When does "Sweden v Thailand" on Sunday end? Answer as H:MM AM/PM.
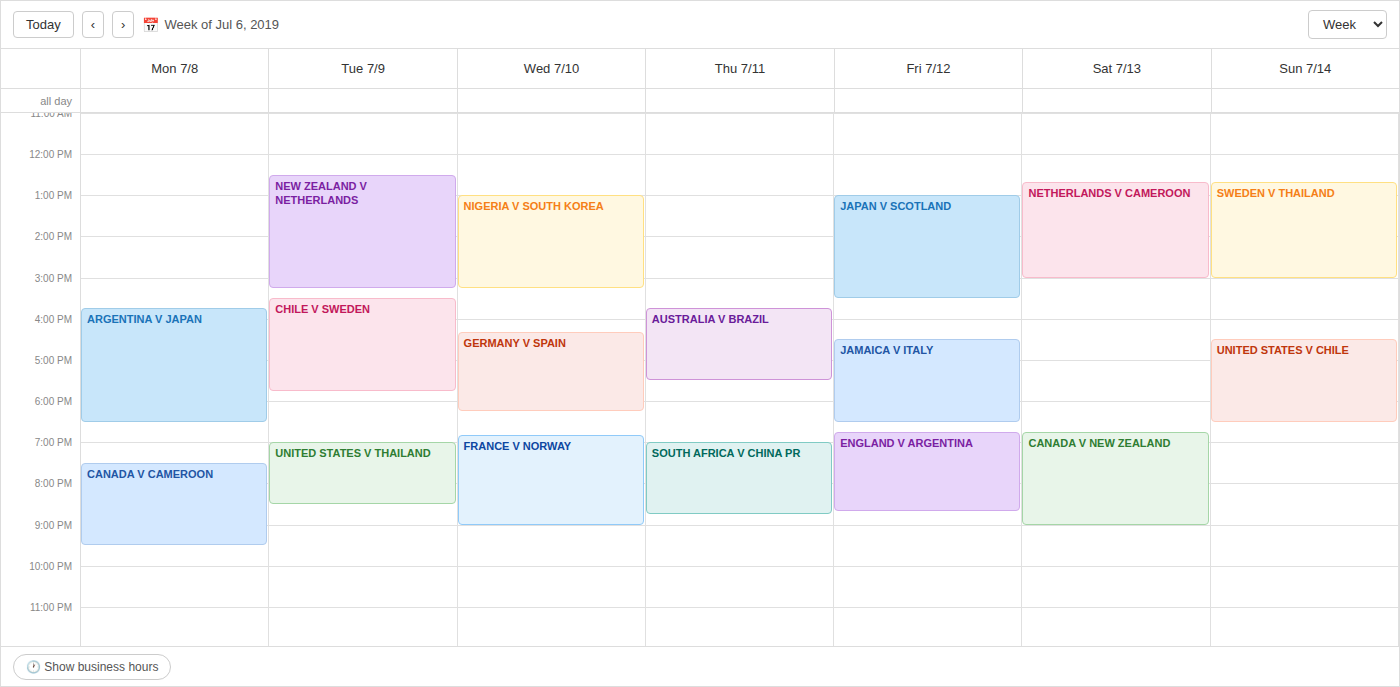
3:00 PM